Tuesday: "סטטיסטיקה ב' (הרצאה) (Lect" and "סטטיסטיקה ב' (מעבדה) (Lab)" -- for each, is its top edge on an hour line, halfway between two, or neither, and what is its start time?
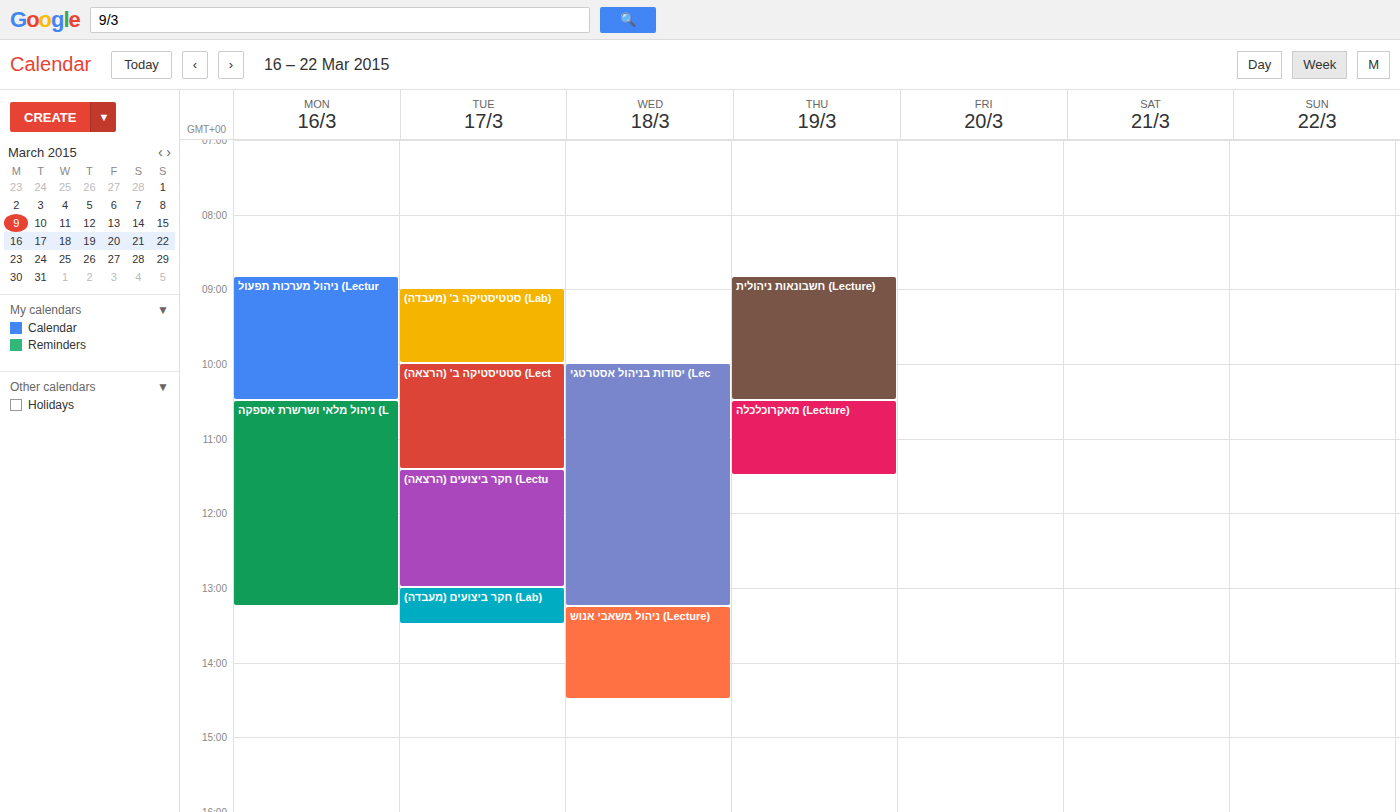
"סטטיסטיקה ב' (הרצאה) (Lect": 10:00, exactly on the 10:00 line. "סטטיסטיקה ב' (מעבדה) (Lab)": 09:00, exactly on the 09:00 line.